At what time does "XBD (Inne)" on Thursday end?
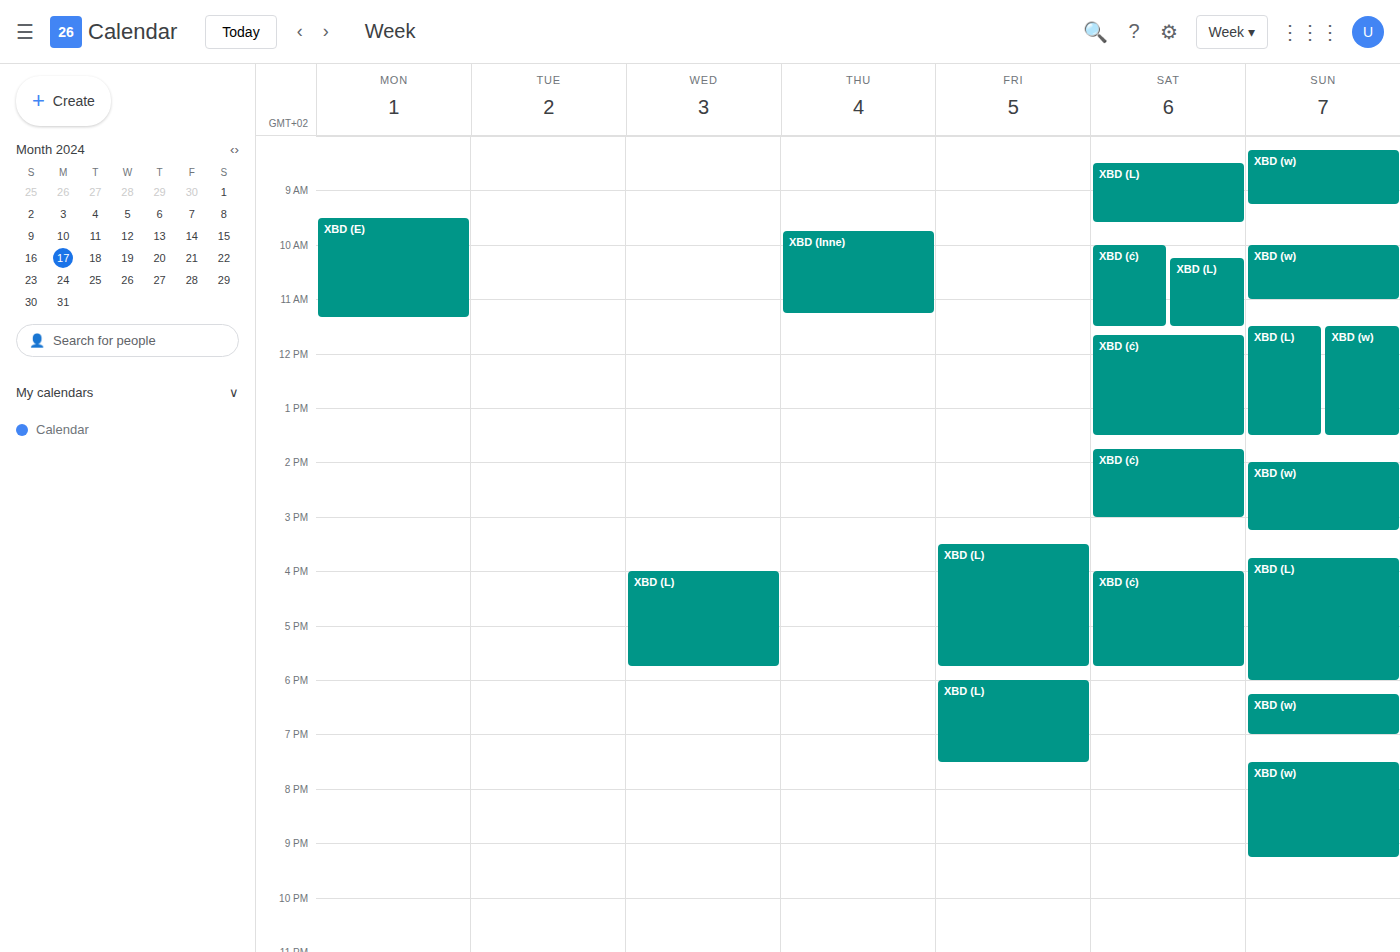
11:15 AM